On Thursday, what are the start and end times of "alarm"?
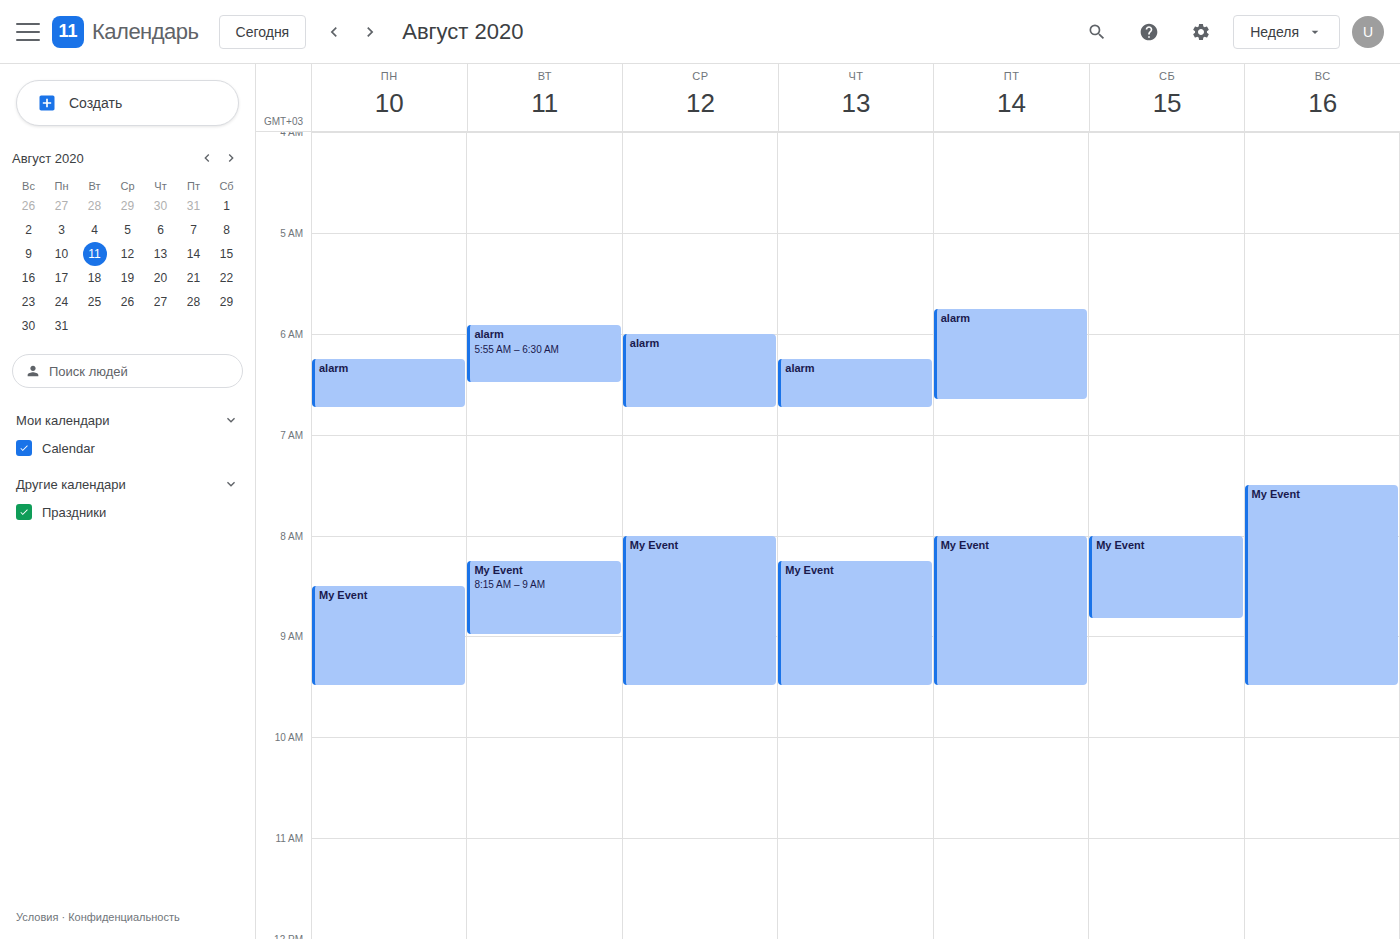
6:15 AM to 6:45 AM